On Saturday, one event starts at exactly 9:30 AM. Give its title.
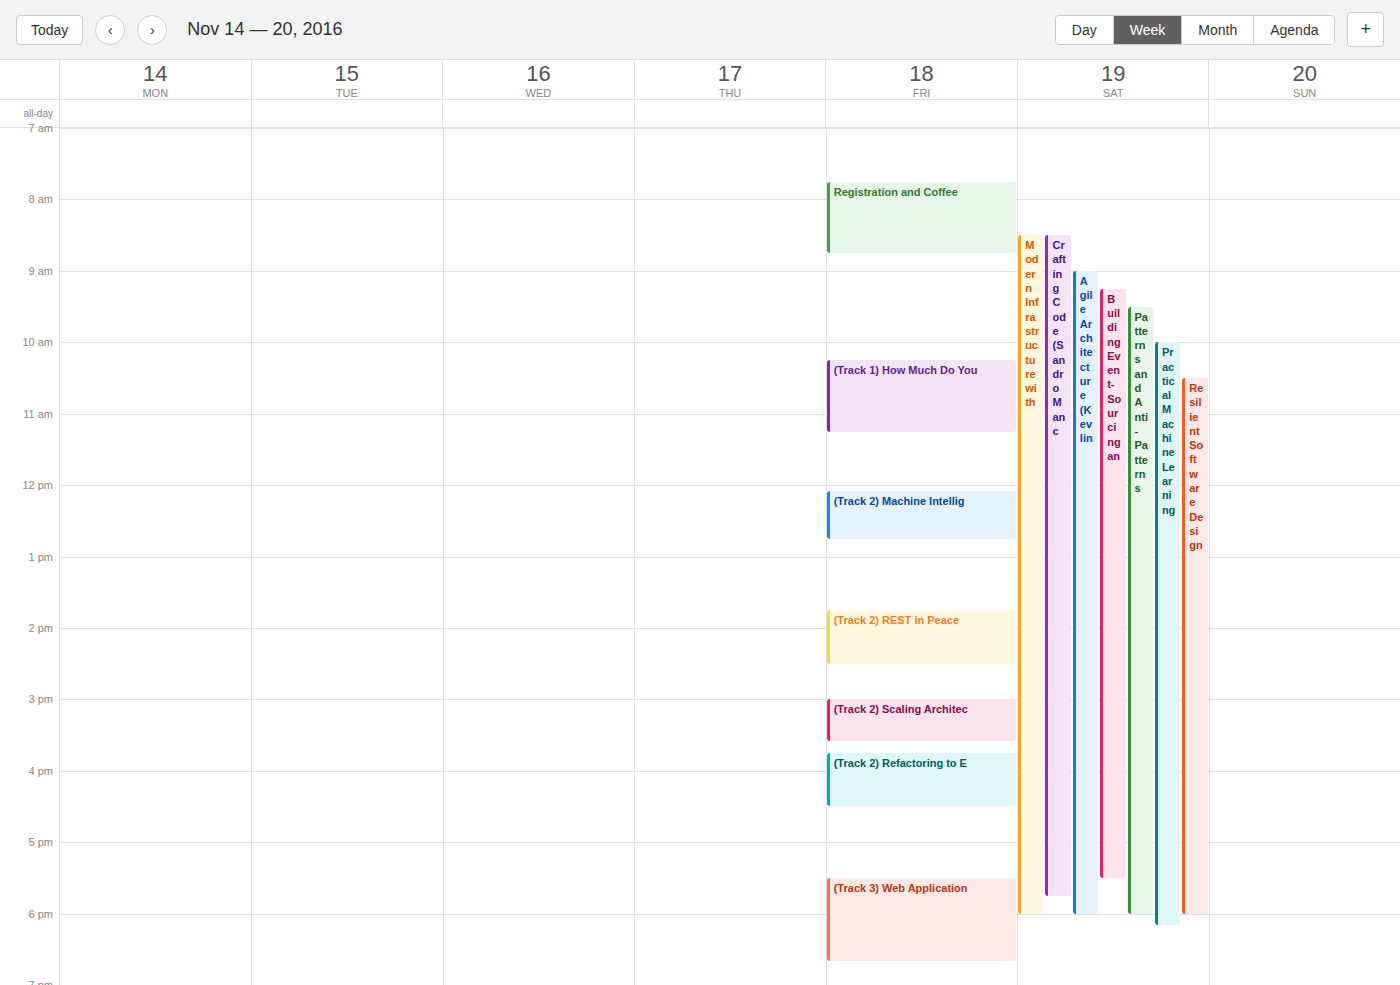
"Patterns and Anti-Patterns"